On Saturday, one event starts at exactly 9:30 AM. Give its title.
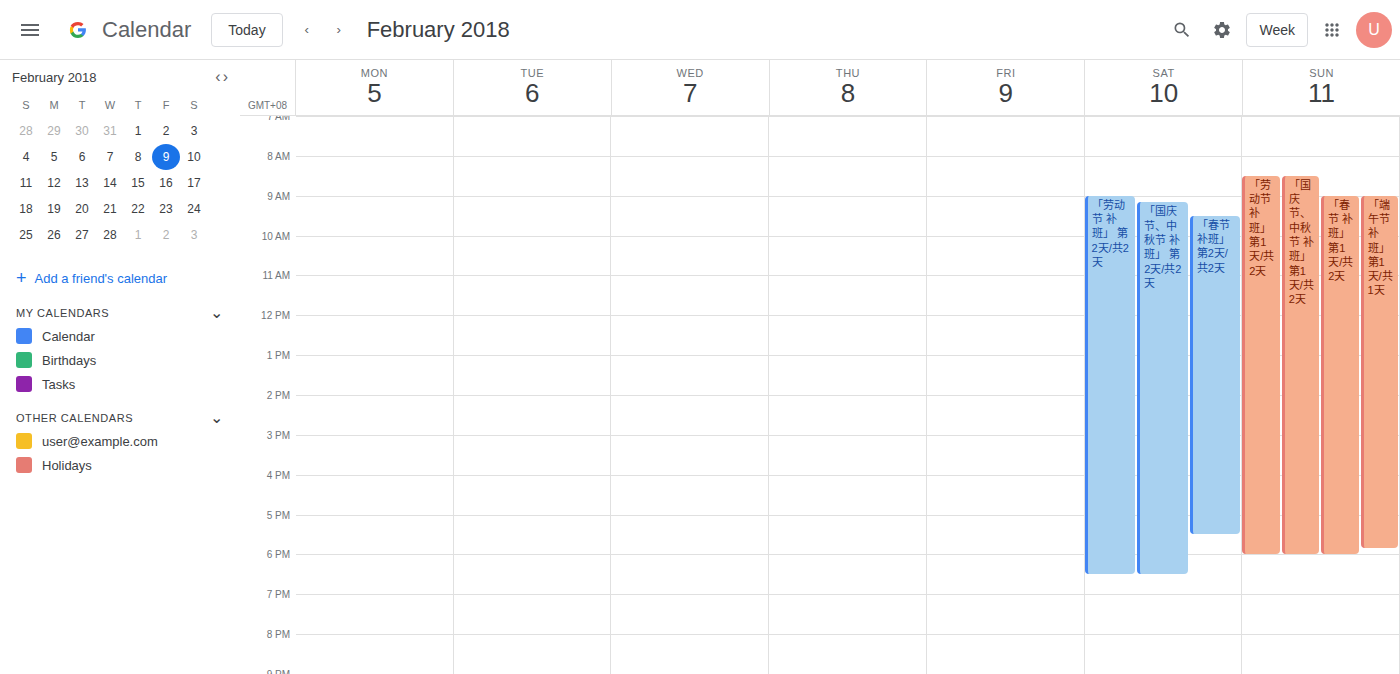
"「春节 补班」 第2天/共2天"